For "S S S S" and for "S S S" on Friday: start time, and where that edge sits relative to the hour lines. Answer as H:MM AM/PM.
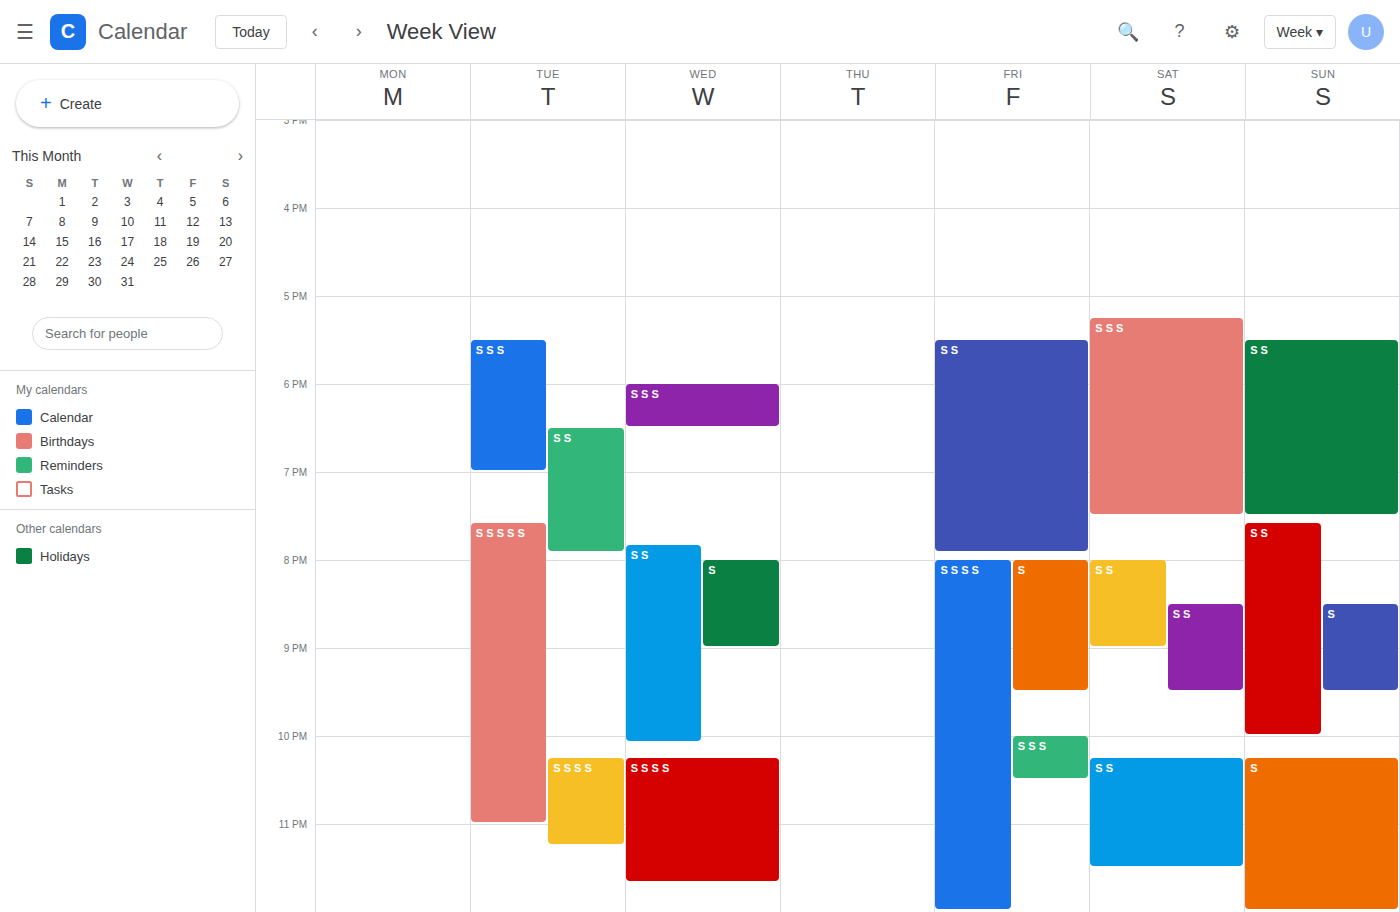
"S S S S": 8:00 PM, exactly on the 8 PM line. "S S S": 10:00 PM, exactly on the 10 PM line.